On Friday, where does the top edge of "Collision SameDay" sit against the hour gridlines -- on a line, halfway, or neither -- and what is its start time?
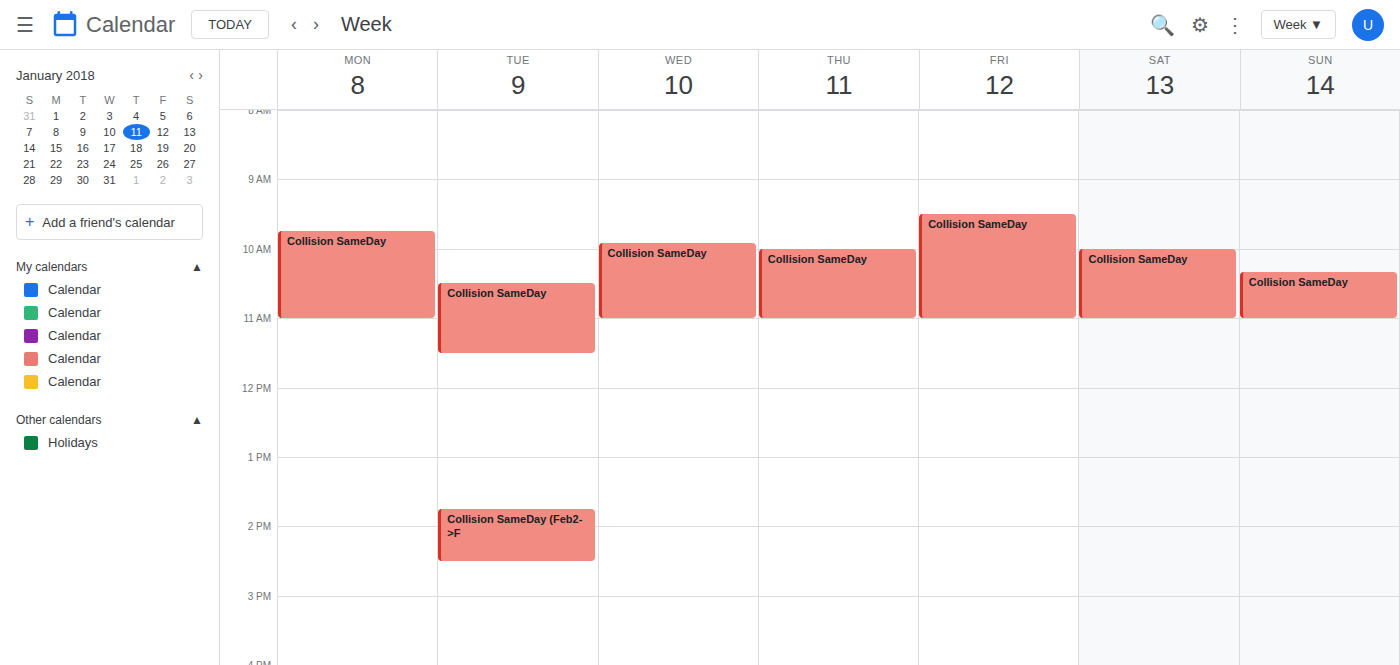
9:30 AM -- halfway between the 9 AM and 10 AM lines.